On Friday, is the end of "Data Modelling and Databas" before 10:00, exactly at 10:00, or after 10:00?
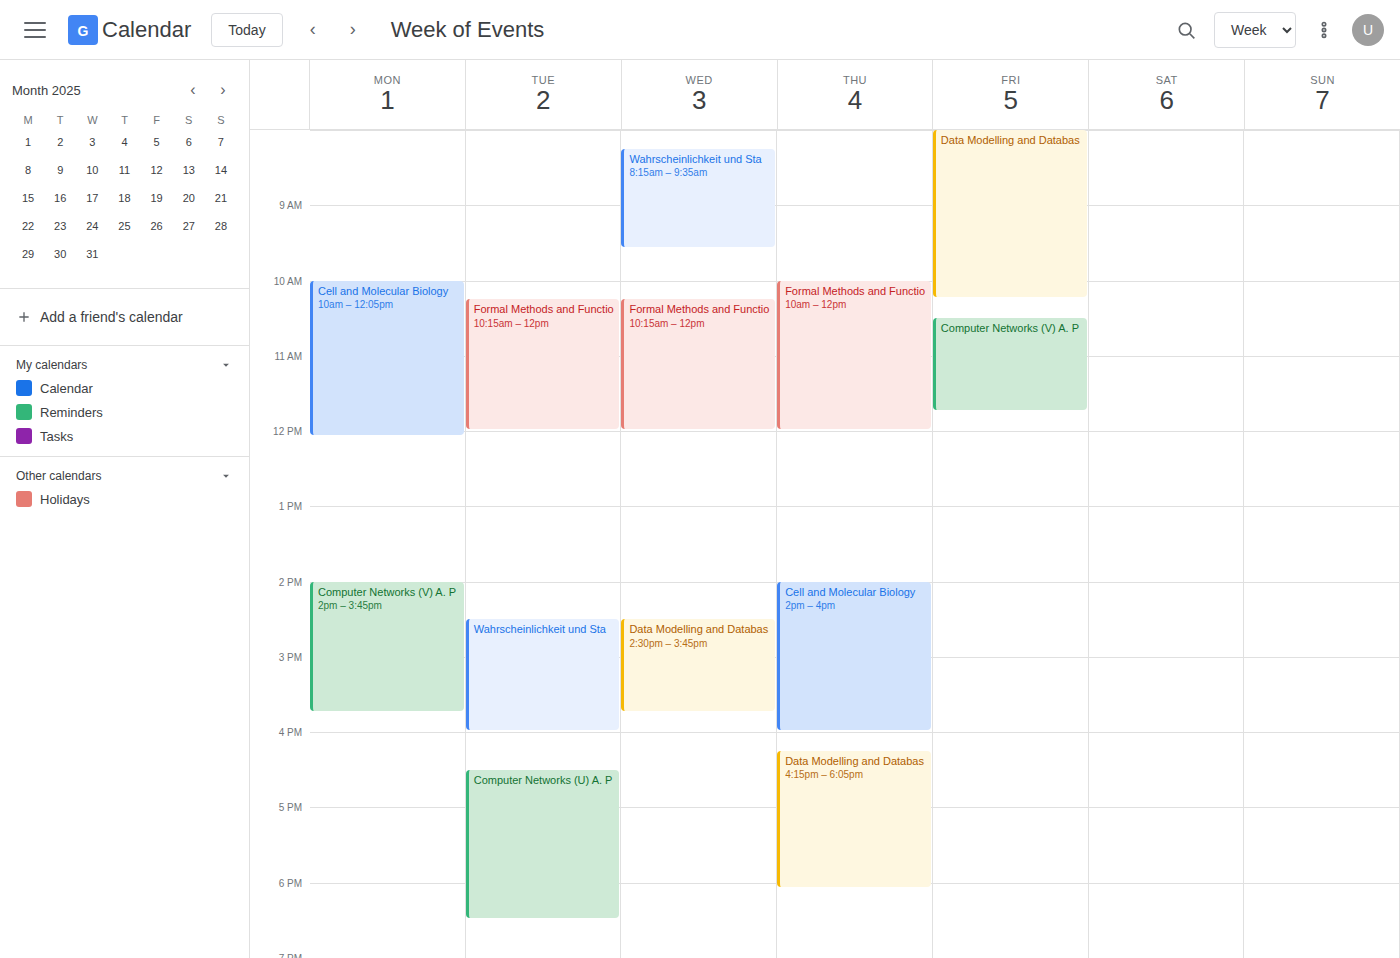
10:15 -- after 10:00, 15 minutes below the 10:00 line.